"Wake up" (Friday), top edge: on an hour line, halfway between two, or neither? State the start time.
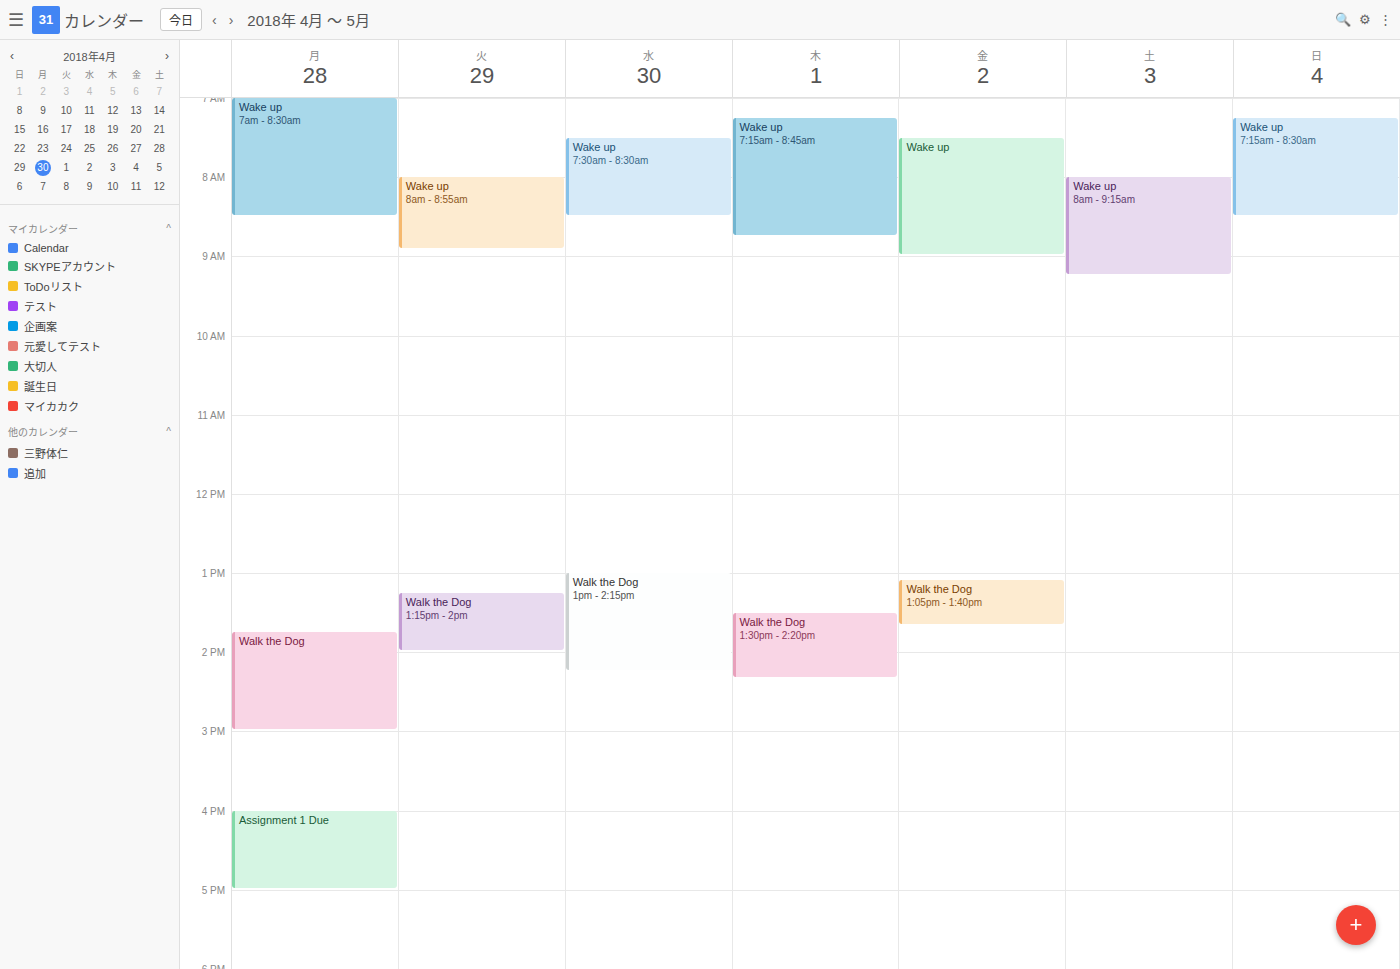
7:30 AM -- halfway between the 7 AM and 8 AM lines.